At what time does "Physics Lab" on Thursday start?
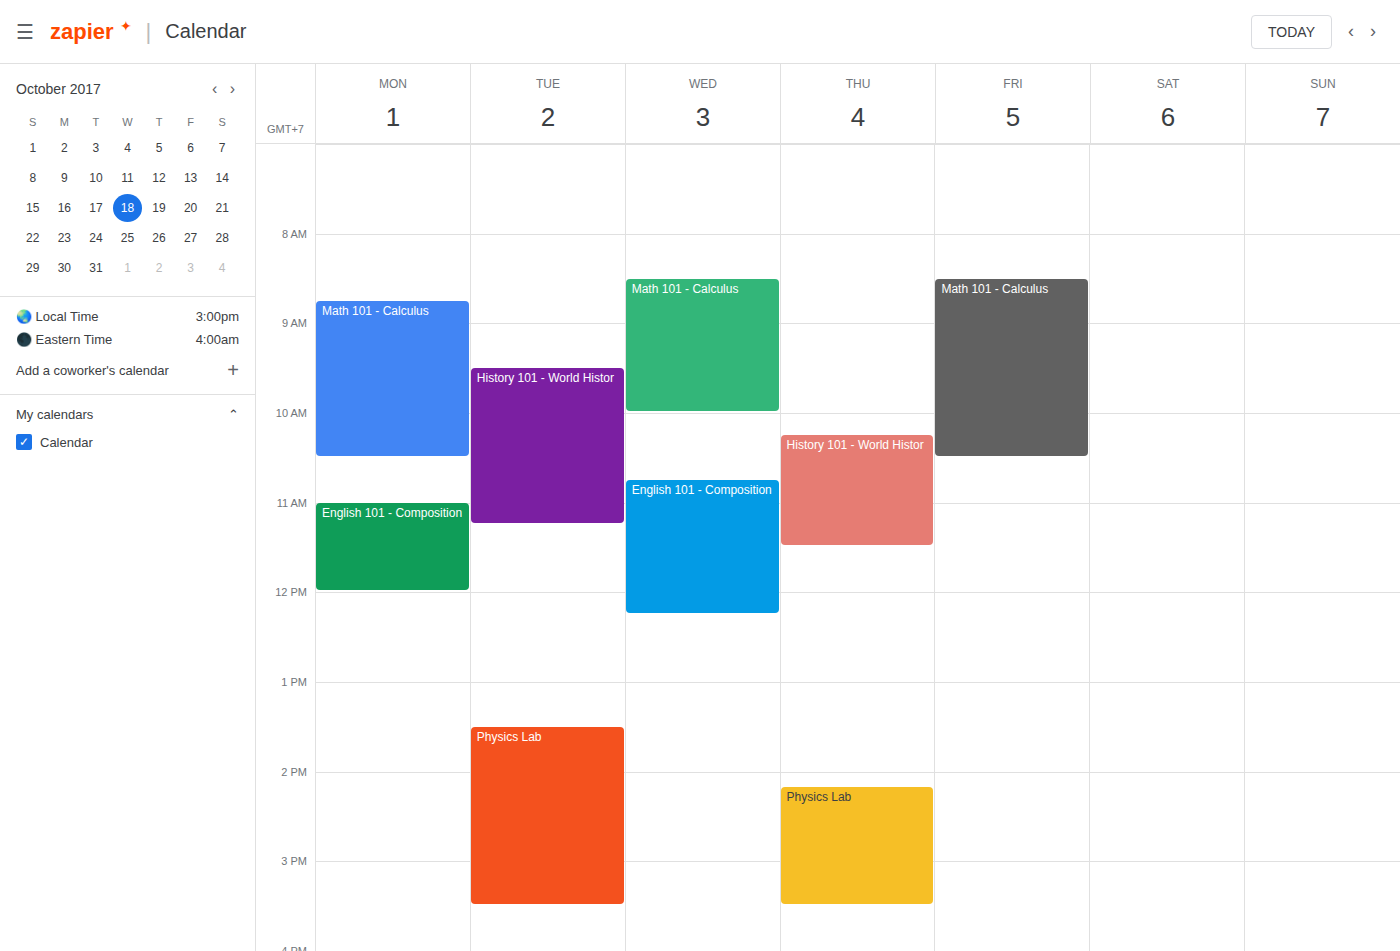
2:10 PM